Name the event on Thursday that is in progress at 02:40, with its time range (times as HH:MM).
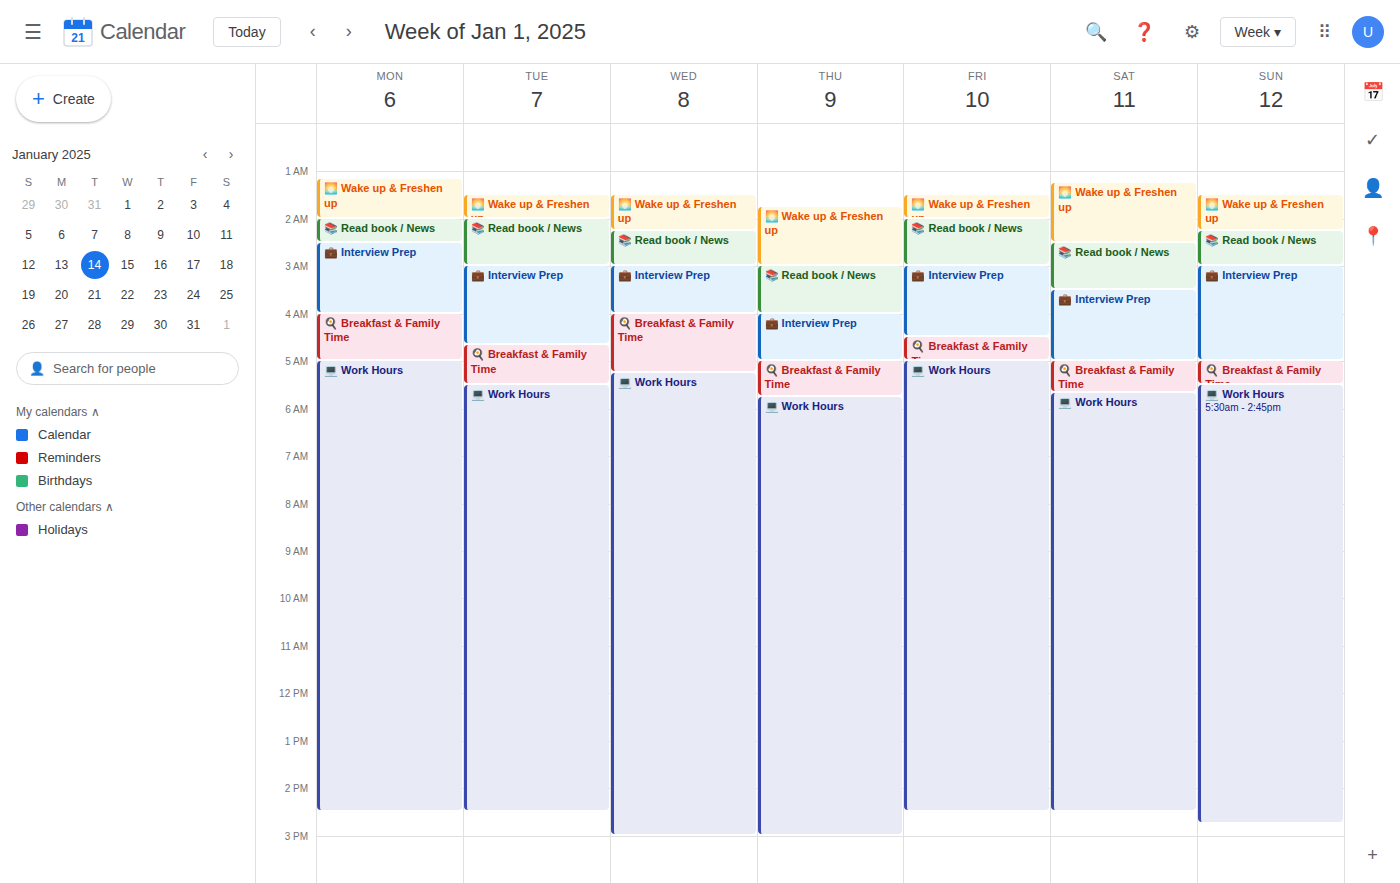
"🌅 Wake up & Freshen up", 01:45 to 03:00